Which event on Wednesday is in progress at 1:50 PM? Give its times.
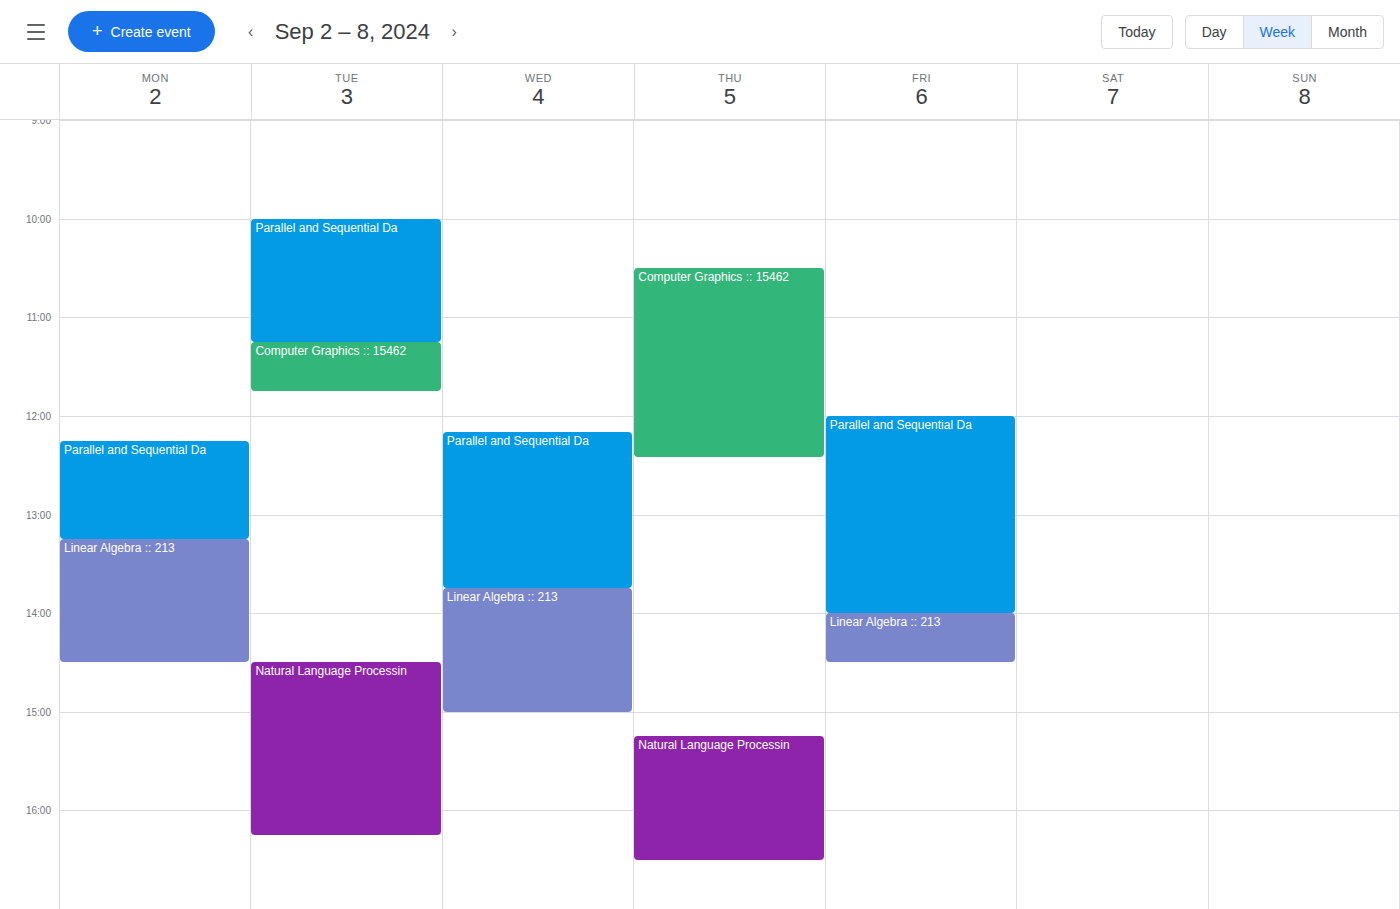
"Linear Algebra :: 213", 1:45 PM to 3:00 PM